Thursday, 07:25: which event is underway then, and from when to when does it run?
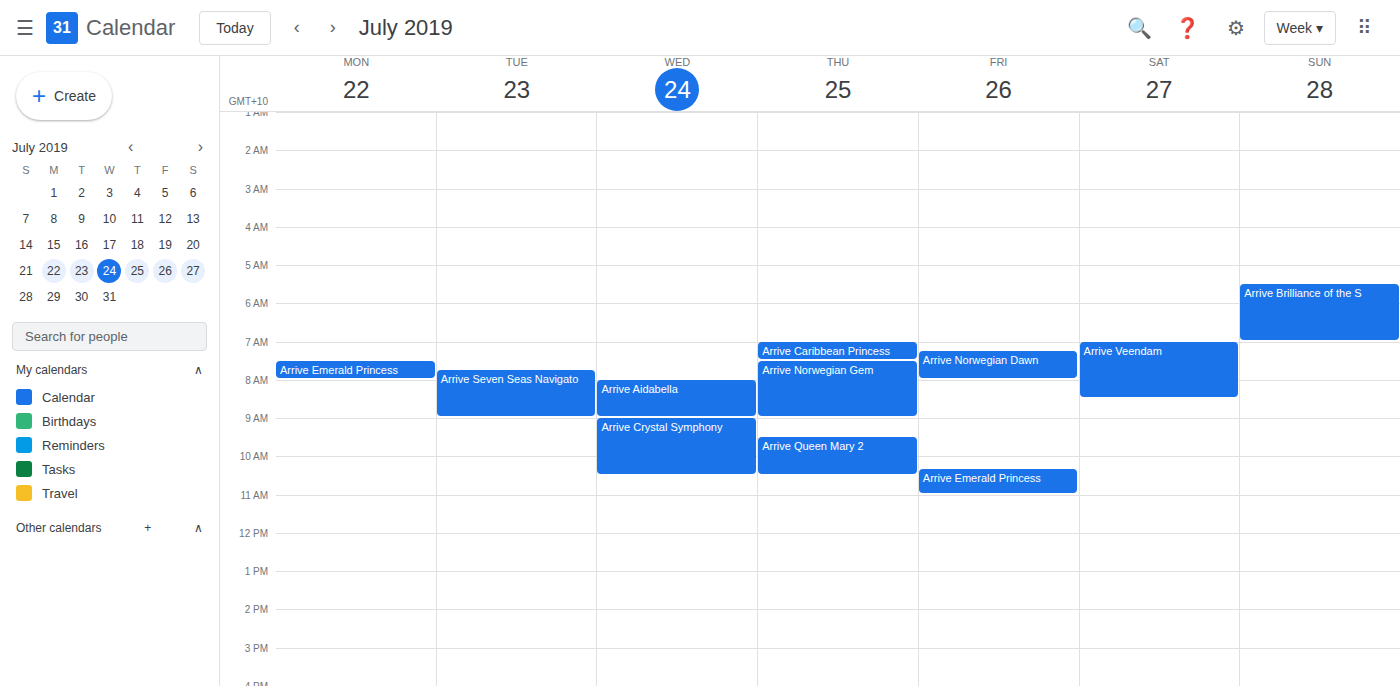
"Arrive Caribbean Princess", 07:00 to 07:30